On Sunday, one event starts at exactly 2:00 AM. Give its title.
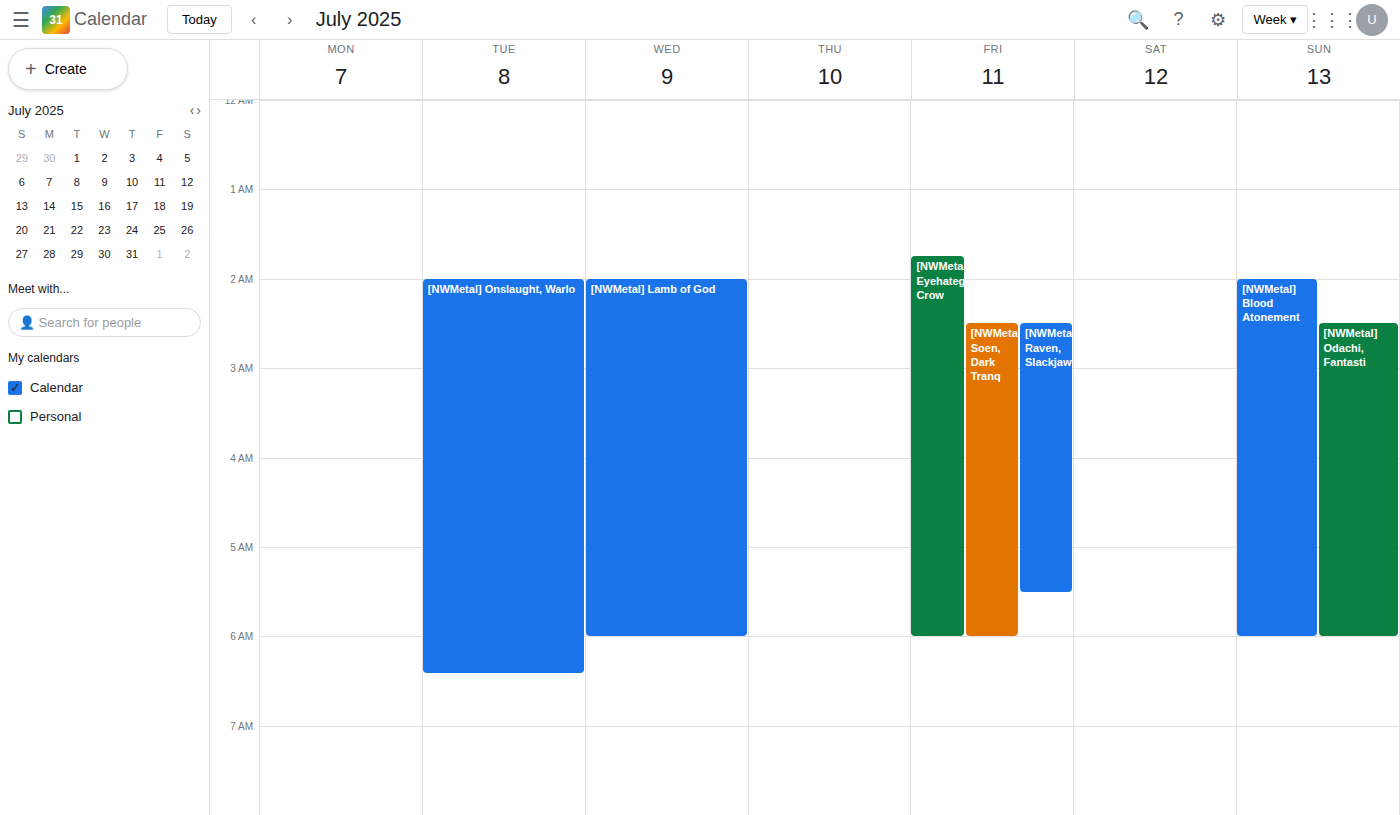
"[NWMetal] Blood Atonement"